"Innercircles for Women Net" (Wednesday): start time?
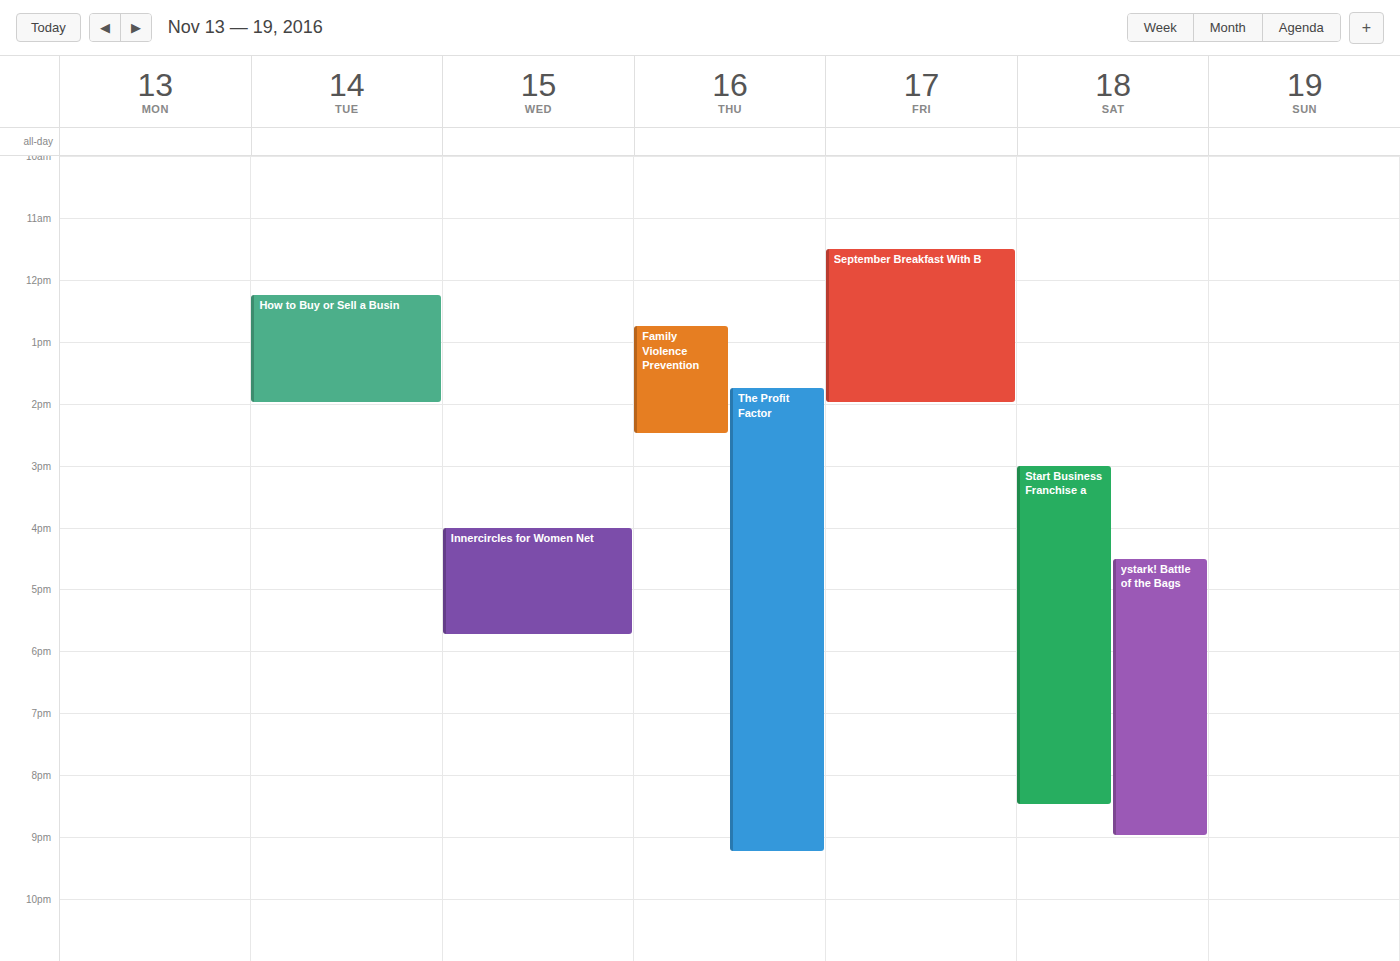
4:00 PM